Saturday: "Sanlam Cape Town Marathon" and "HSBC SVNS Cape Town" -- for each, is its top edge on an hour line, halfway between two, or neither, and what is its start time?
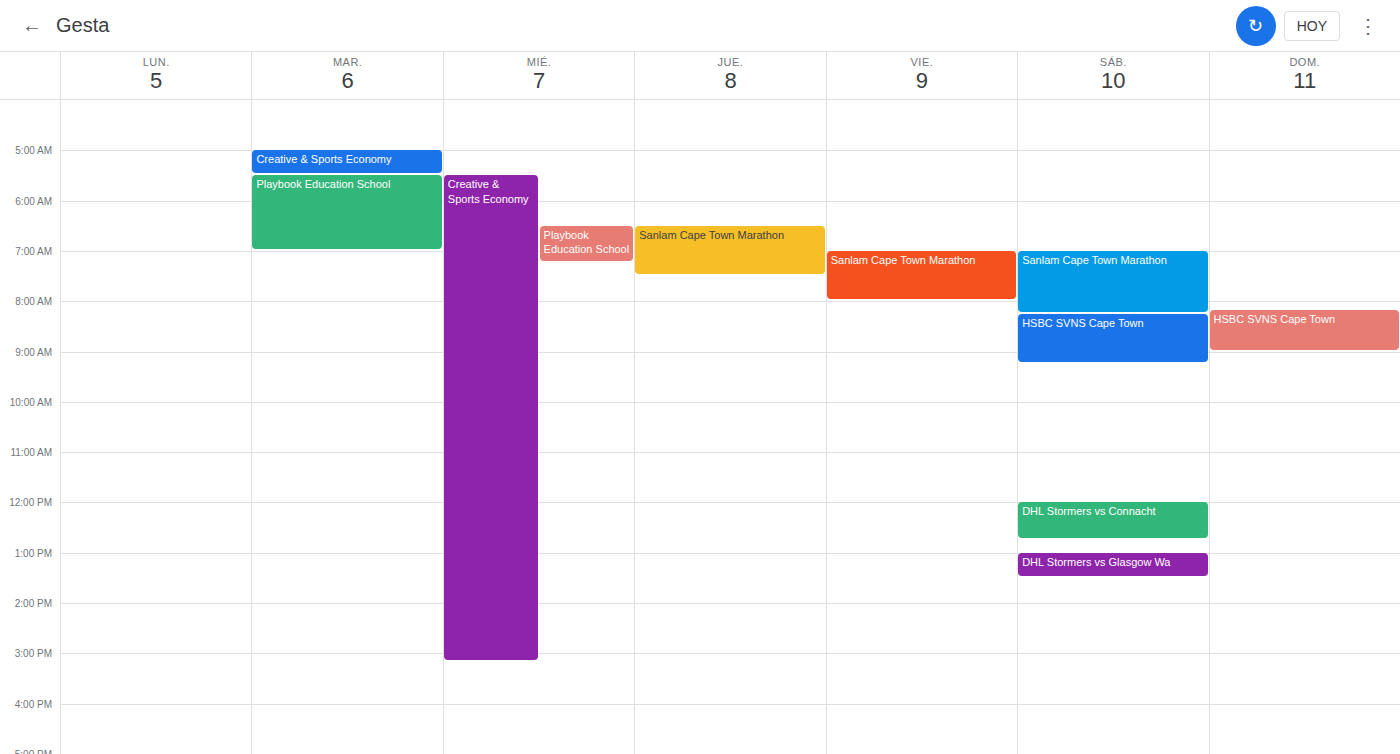
"Sanlam Cape Town Marathon": 7:00 AM, exactly on the 7 AM line. "HSBC SVNS Cape Town": 8:15 AM, neither: a quarter of the way from the 8 AM line to the 9 AM line.